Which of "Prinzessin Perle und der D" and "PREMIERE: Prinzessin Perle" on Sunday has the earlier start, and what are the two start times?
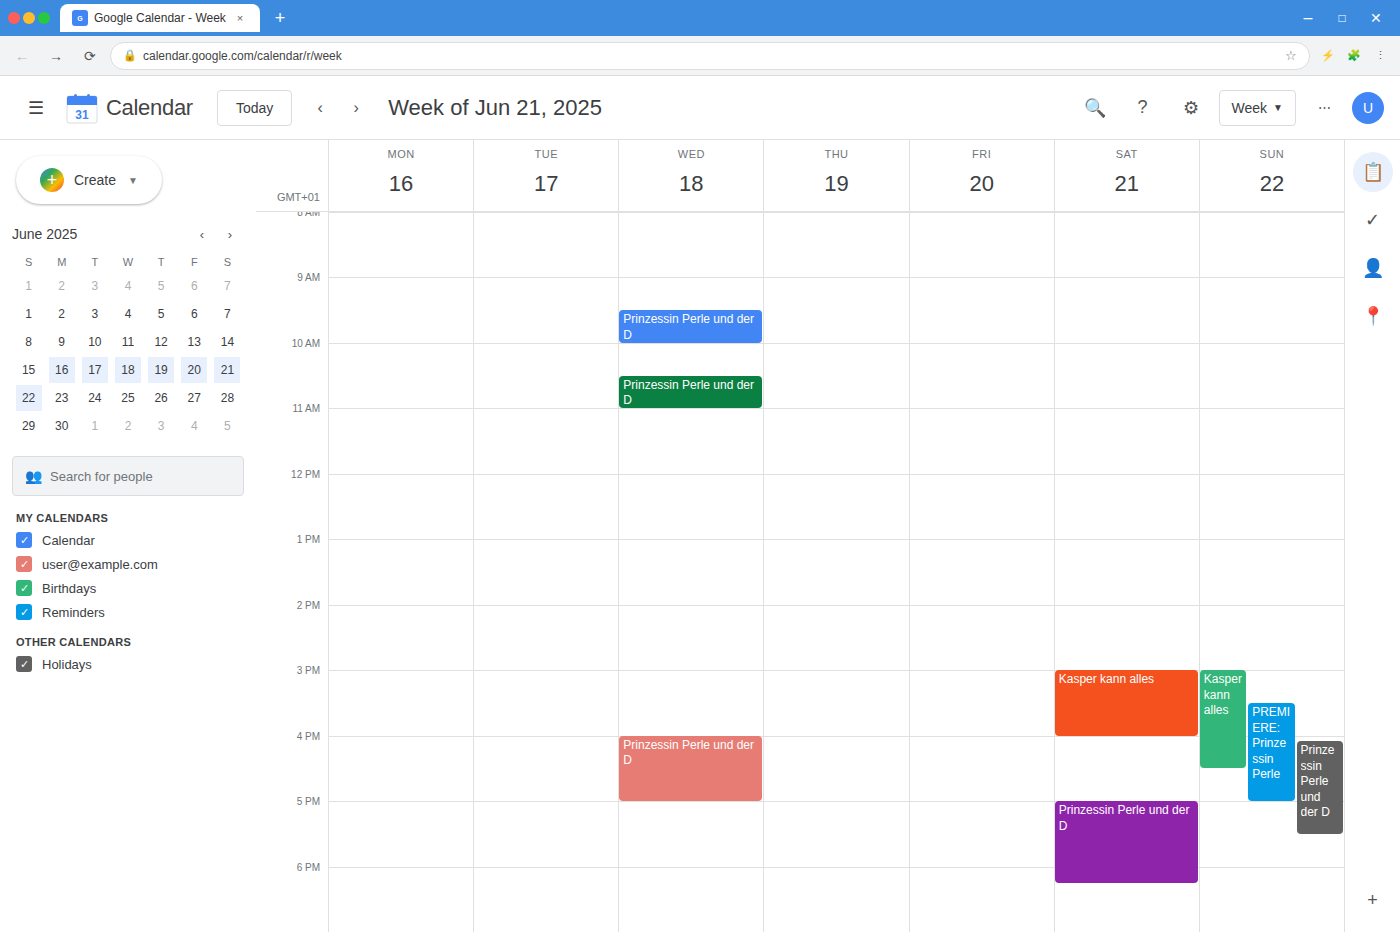
"PREMIERE: Prinzessin Perle" 3:30 PM; "Prinzessin Perle und der D" 4:05 PM.